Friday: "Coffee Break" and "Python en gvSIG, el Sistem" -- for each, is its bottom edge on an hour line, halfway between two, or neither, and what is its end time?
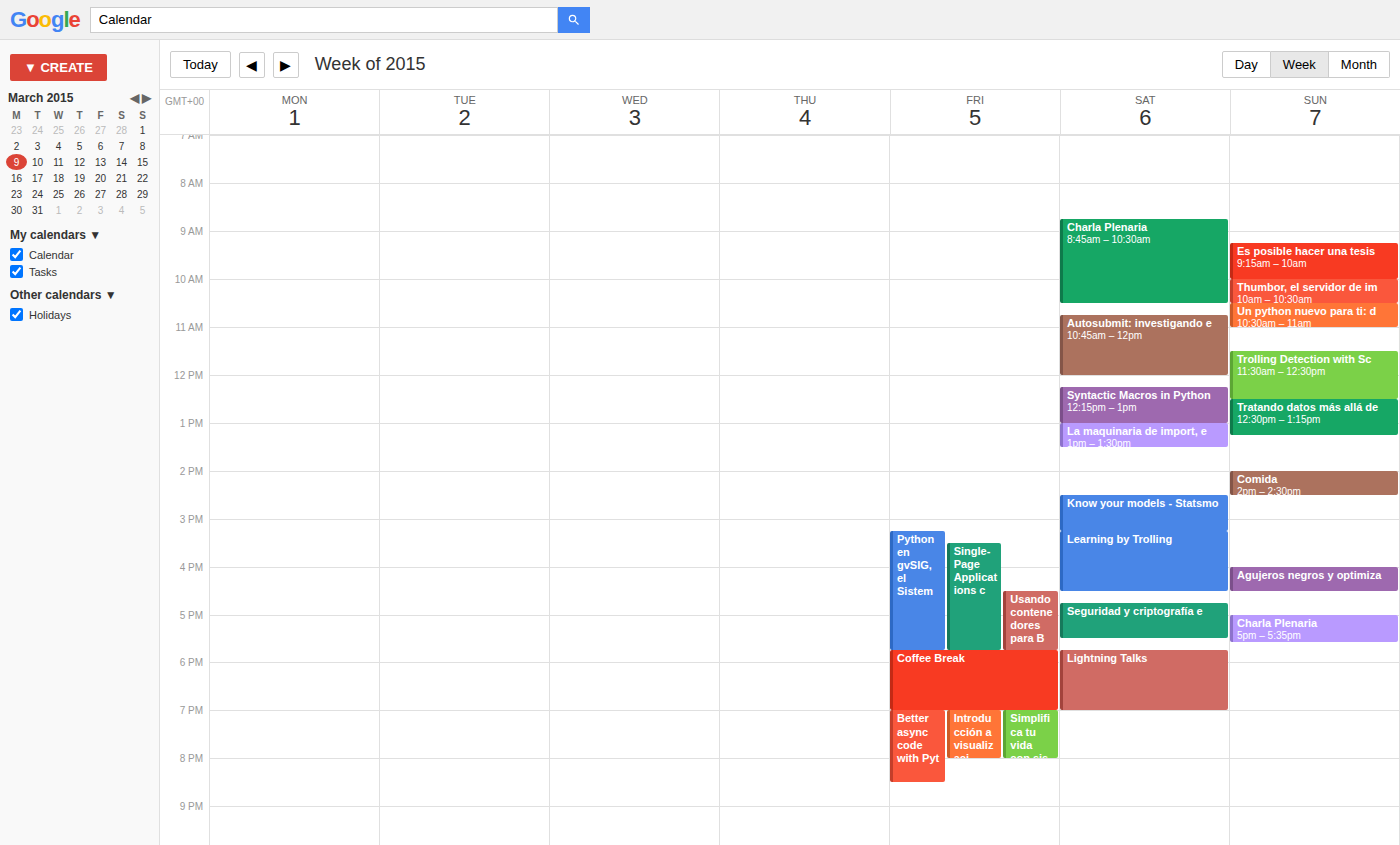
"Coffee Break": 7:00 PM, exactly on the 7 PM line. "Python en gvSIG, el Sistem": 5:45 PM, neither: three quarters of the way from the 5 PM line to the 6 PM line.